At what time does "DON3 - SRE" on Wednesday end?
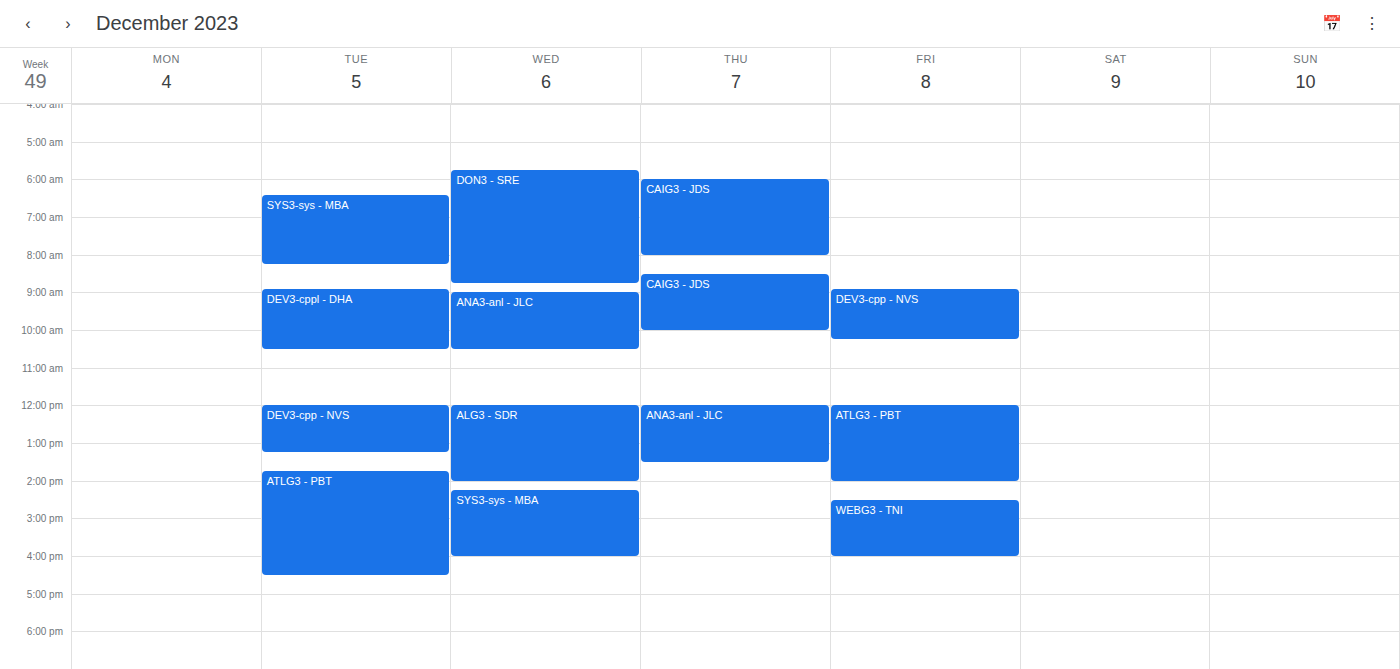
8:45 AM